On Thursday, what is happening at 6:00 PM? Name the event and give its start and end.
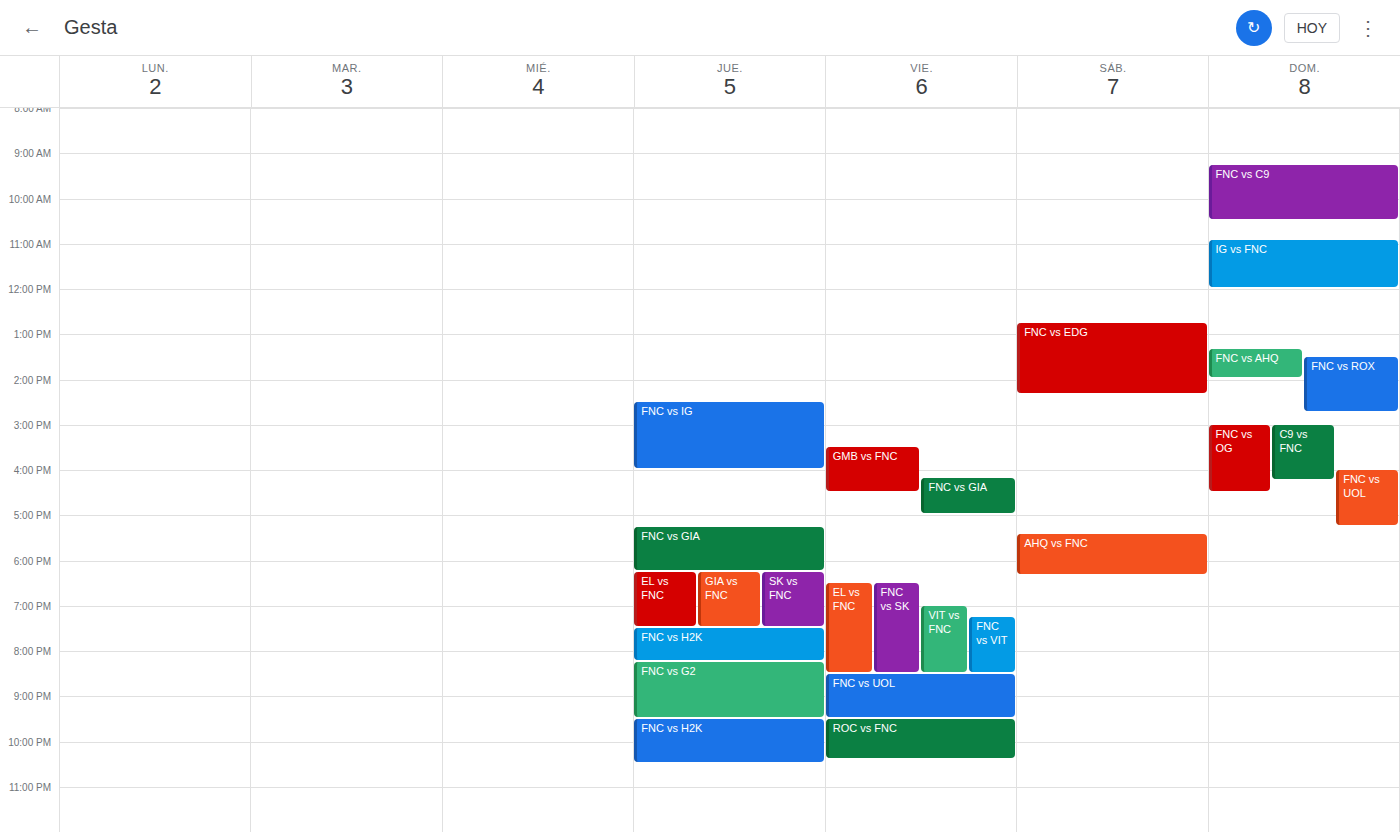
"FNC vs GIA", 5:15 PM to 6:15 PM